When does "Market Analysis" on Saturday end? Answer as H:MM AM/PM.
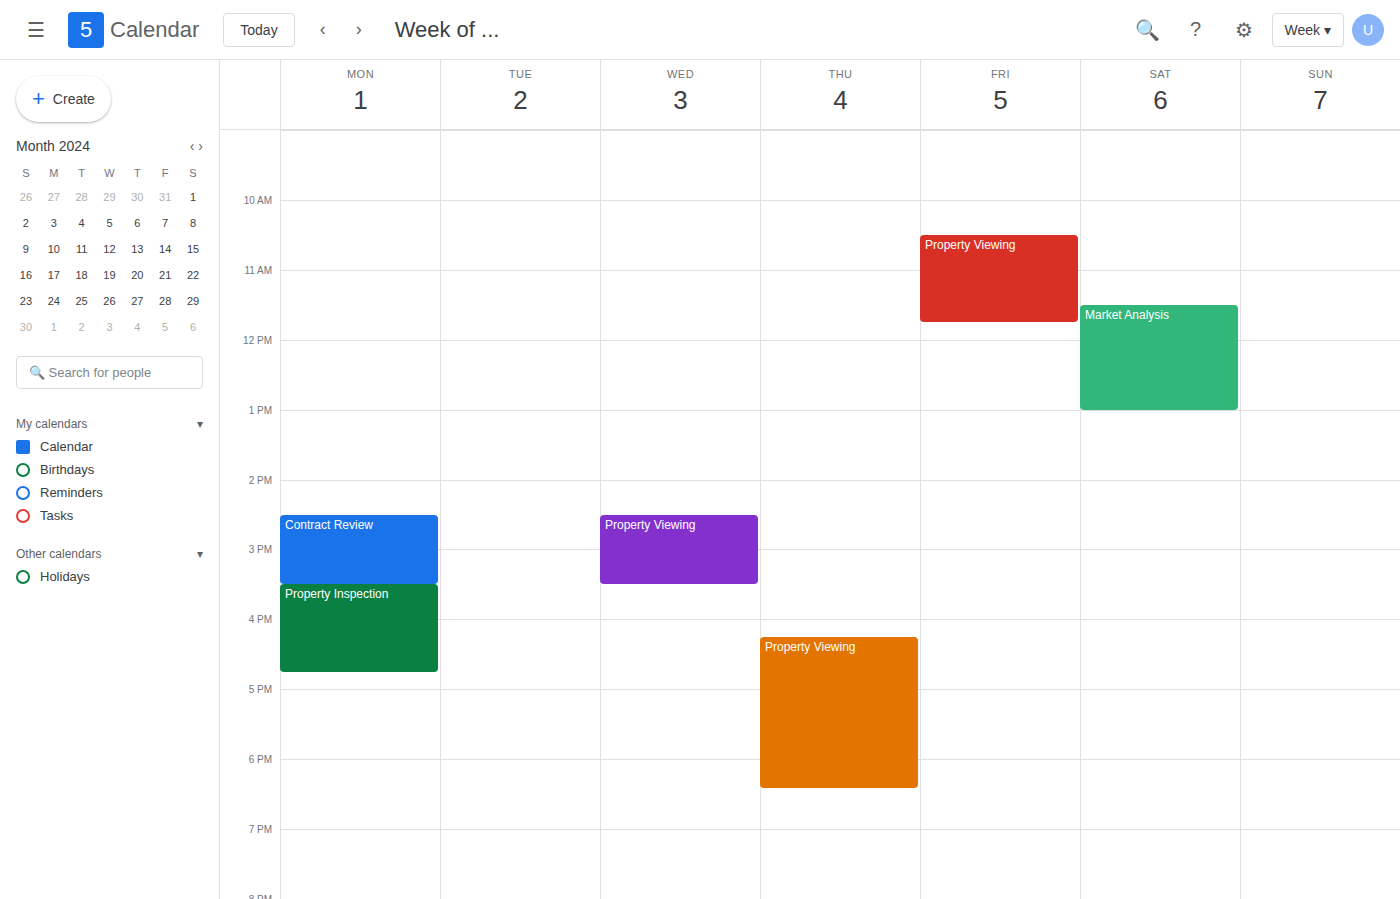
1:00 PM